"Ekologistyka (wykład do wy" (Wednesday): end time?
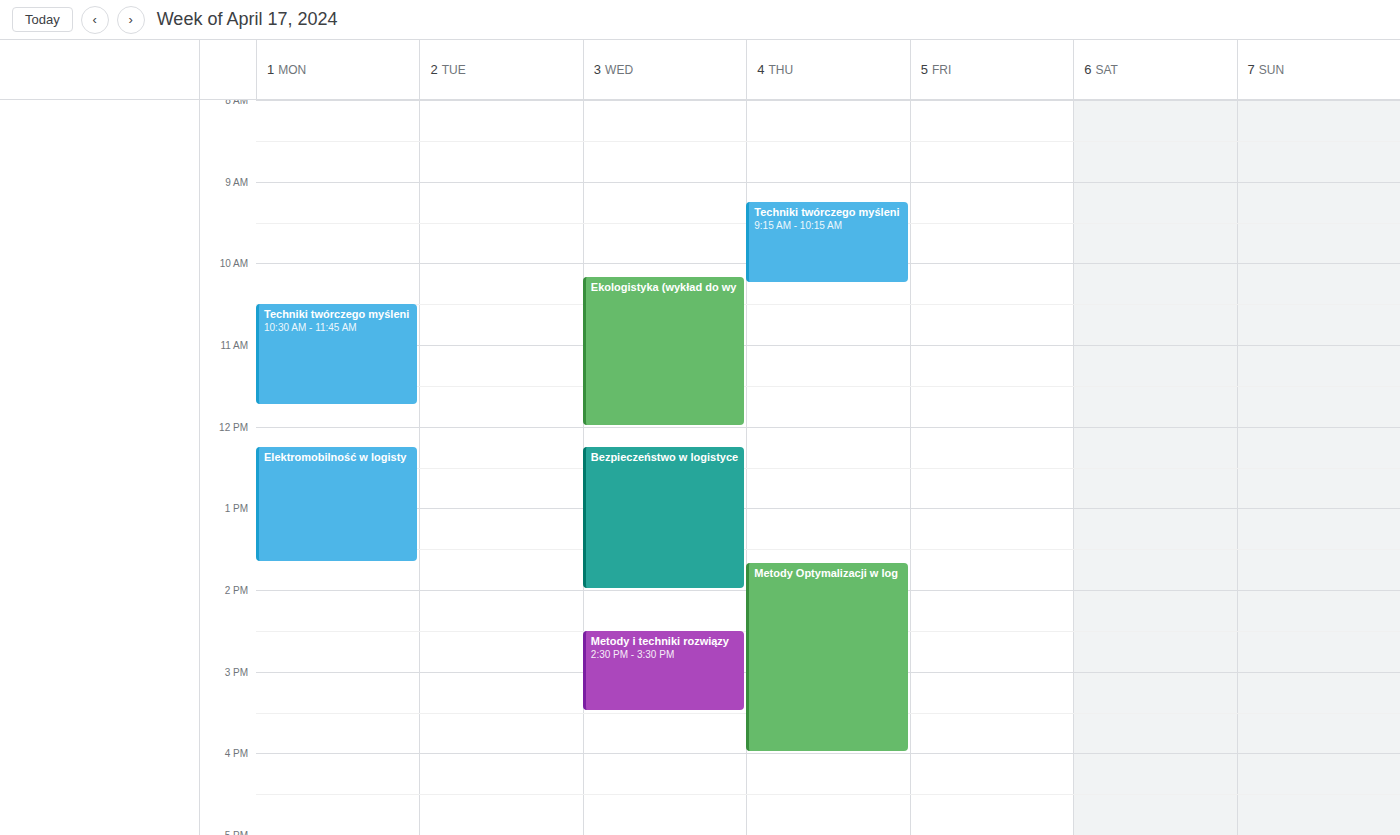
12:00 PM